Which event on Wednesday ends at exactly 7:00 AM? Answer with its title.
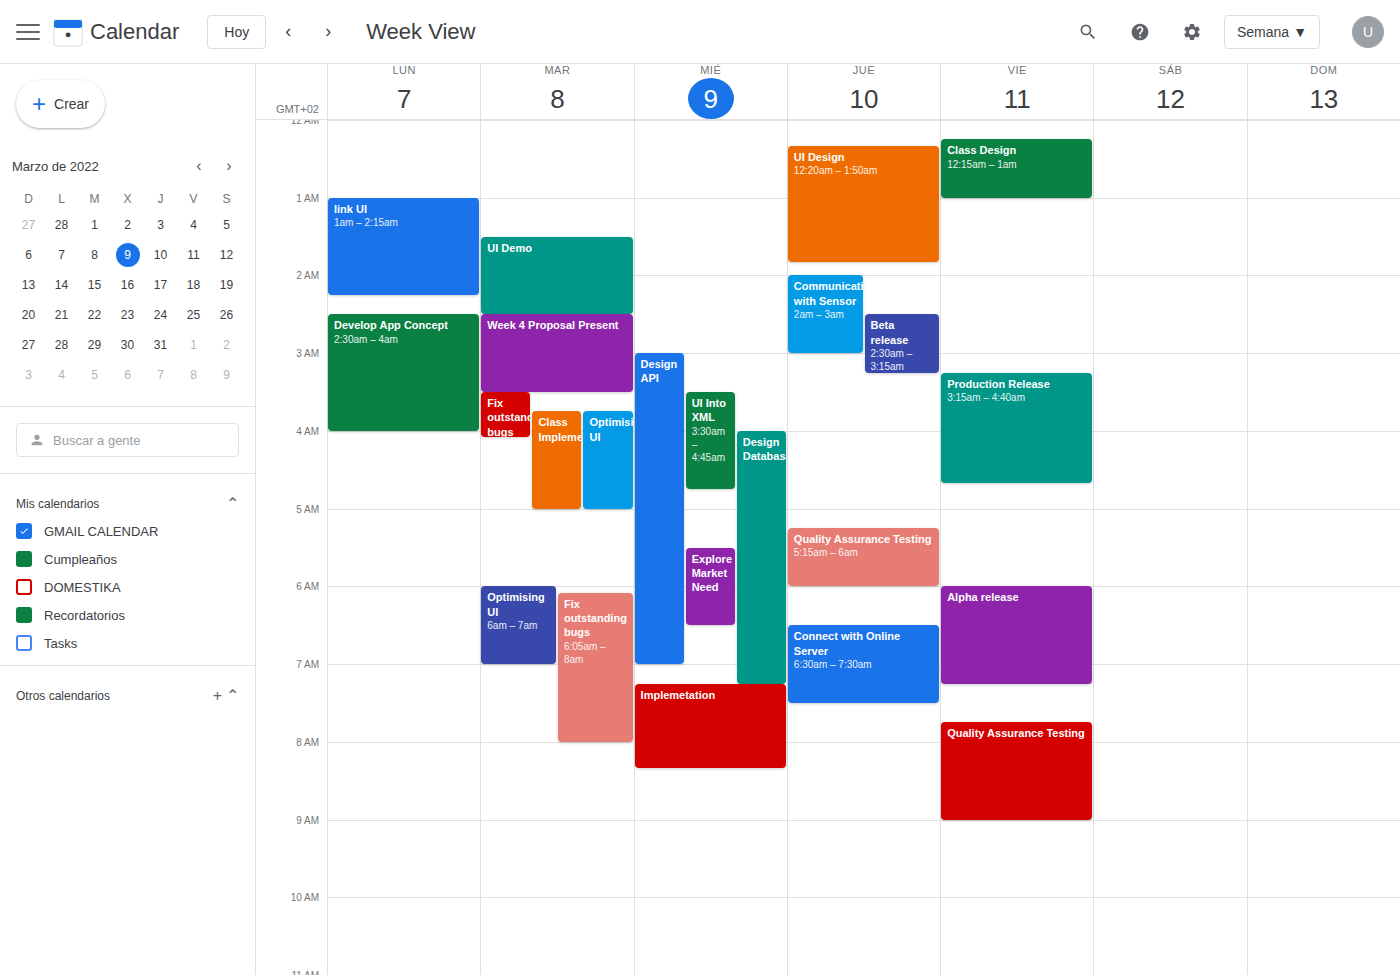
"Design API"